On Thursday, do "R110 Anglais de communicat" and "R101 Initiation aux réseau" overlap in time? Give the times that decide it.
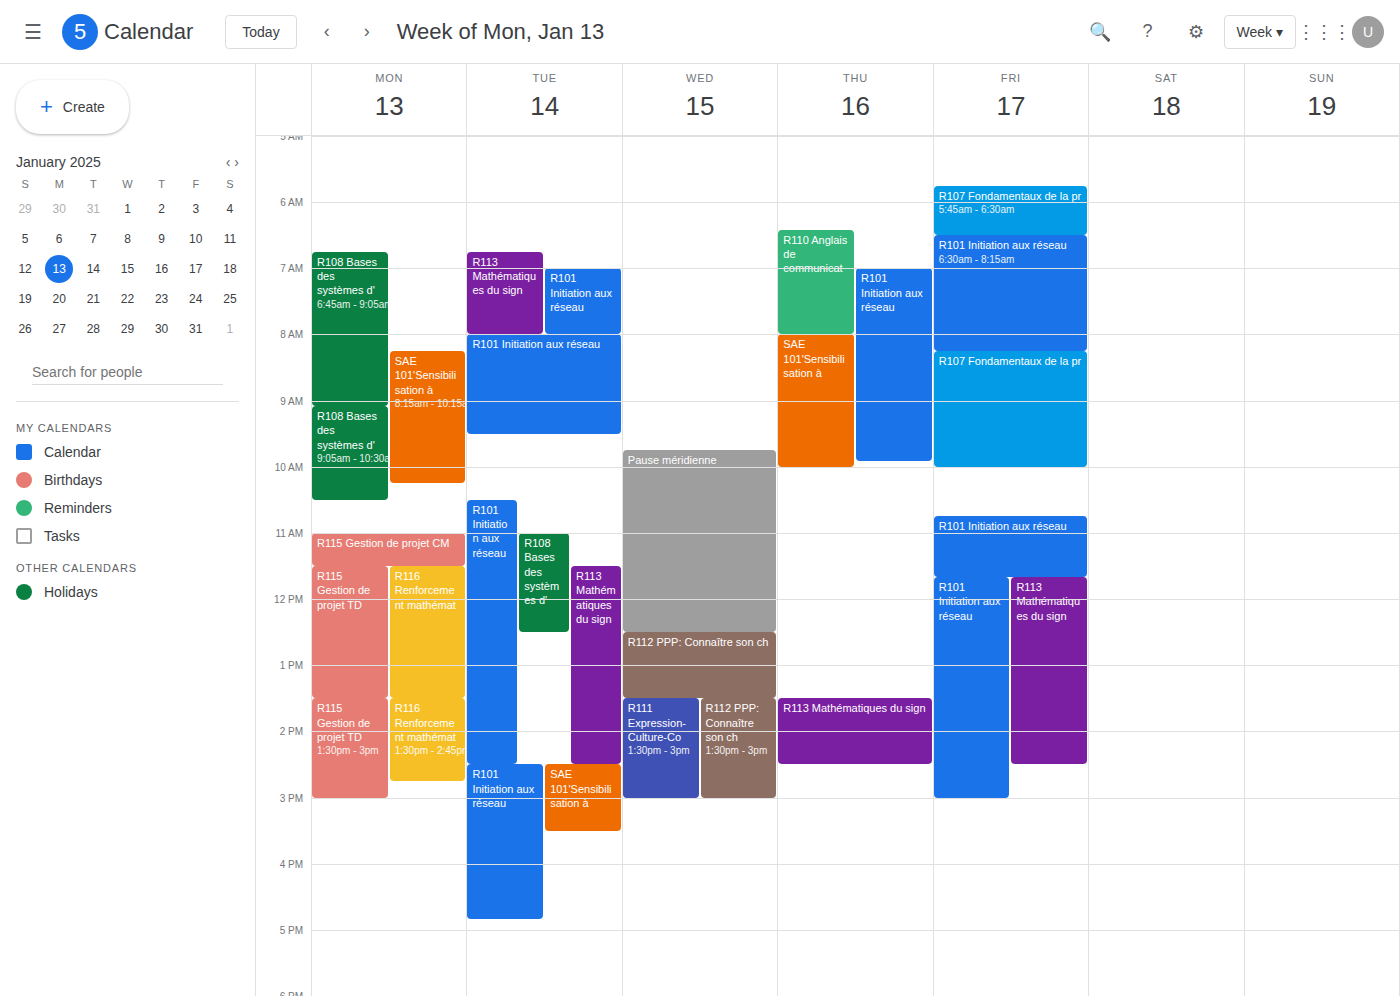
"R101 Initiation aux réseau" starts at 07:00, before "R110 Anglais de communicat" ends at 08:00 -- they overlap.